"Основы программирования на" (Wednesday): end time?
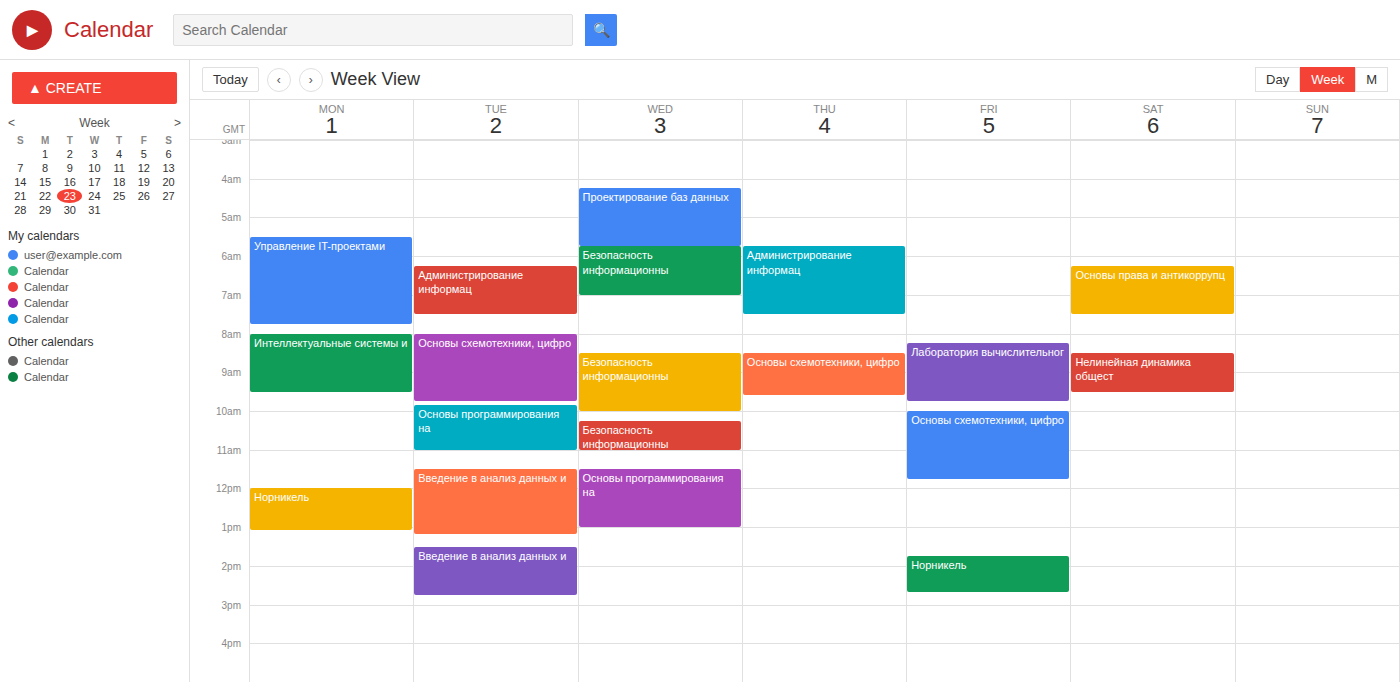
1:00 PM